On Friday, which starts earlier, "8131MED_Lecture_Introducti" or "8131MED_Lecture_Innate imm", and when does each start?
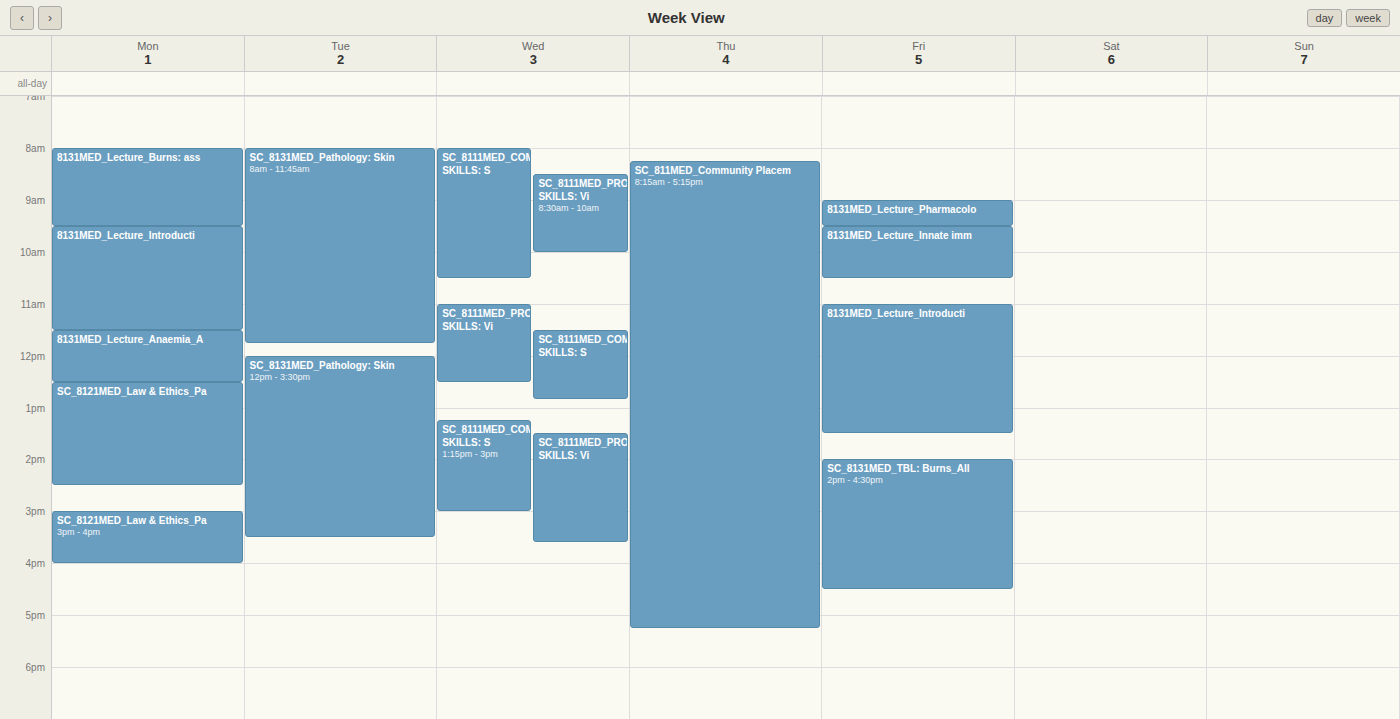
"8131MED_Lecture_Innate imm" 9:30 AM; "8131MED_Lecture_Introducti" 11:00 AM.